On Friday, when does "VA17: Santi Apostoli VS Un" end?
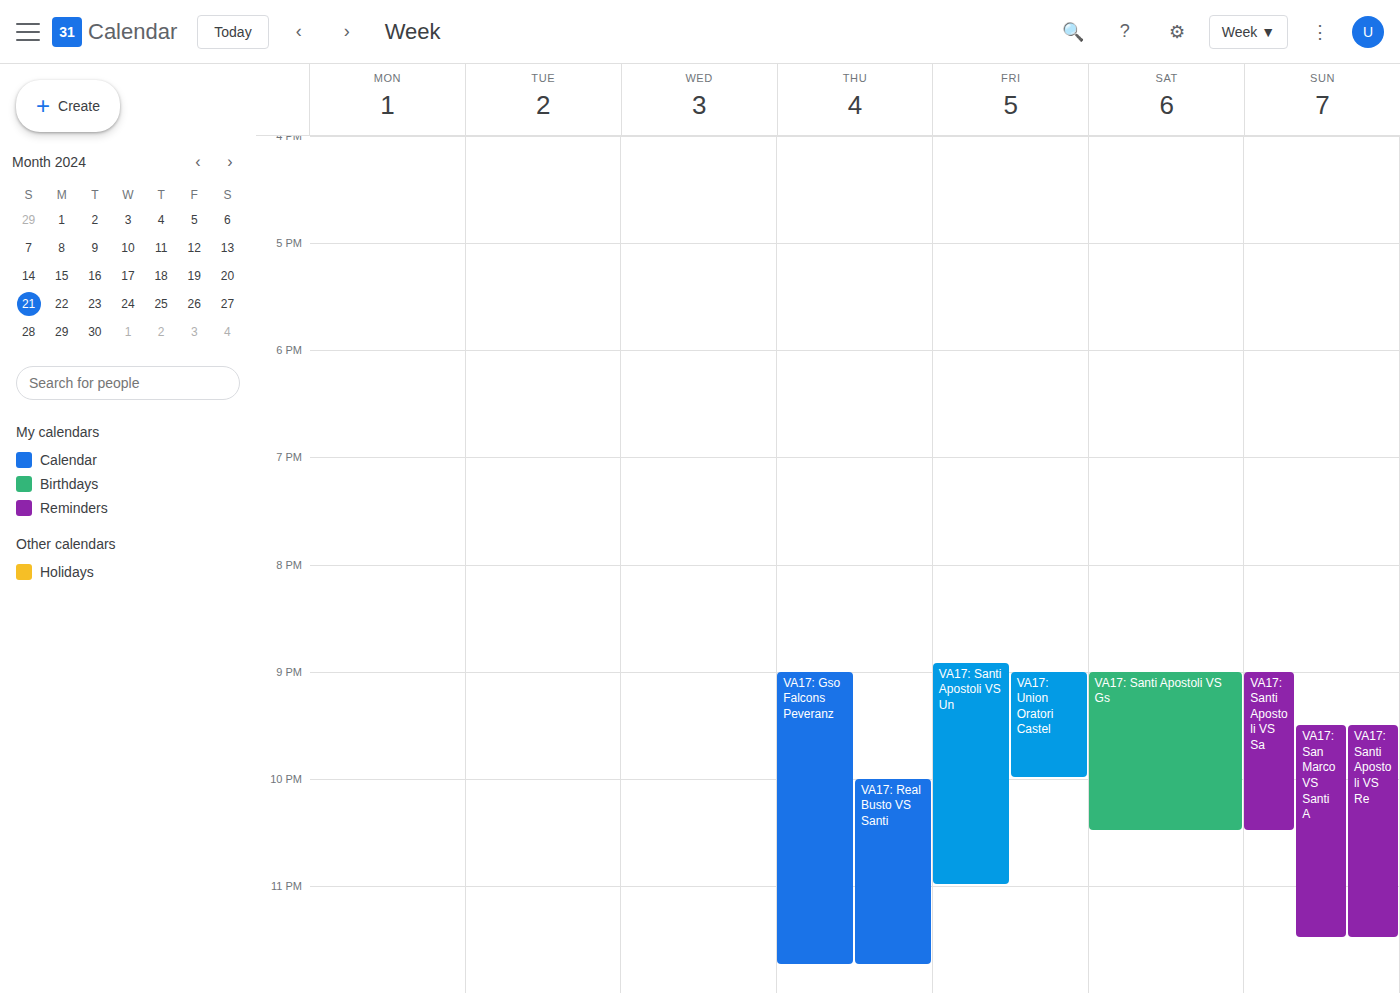
11:00 PM